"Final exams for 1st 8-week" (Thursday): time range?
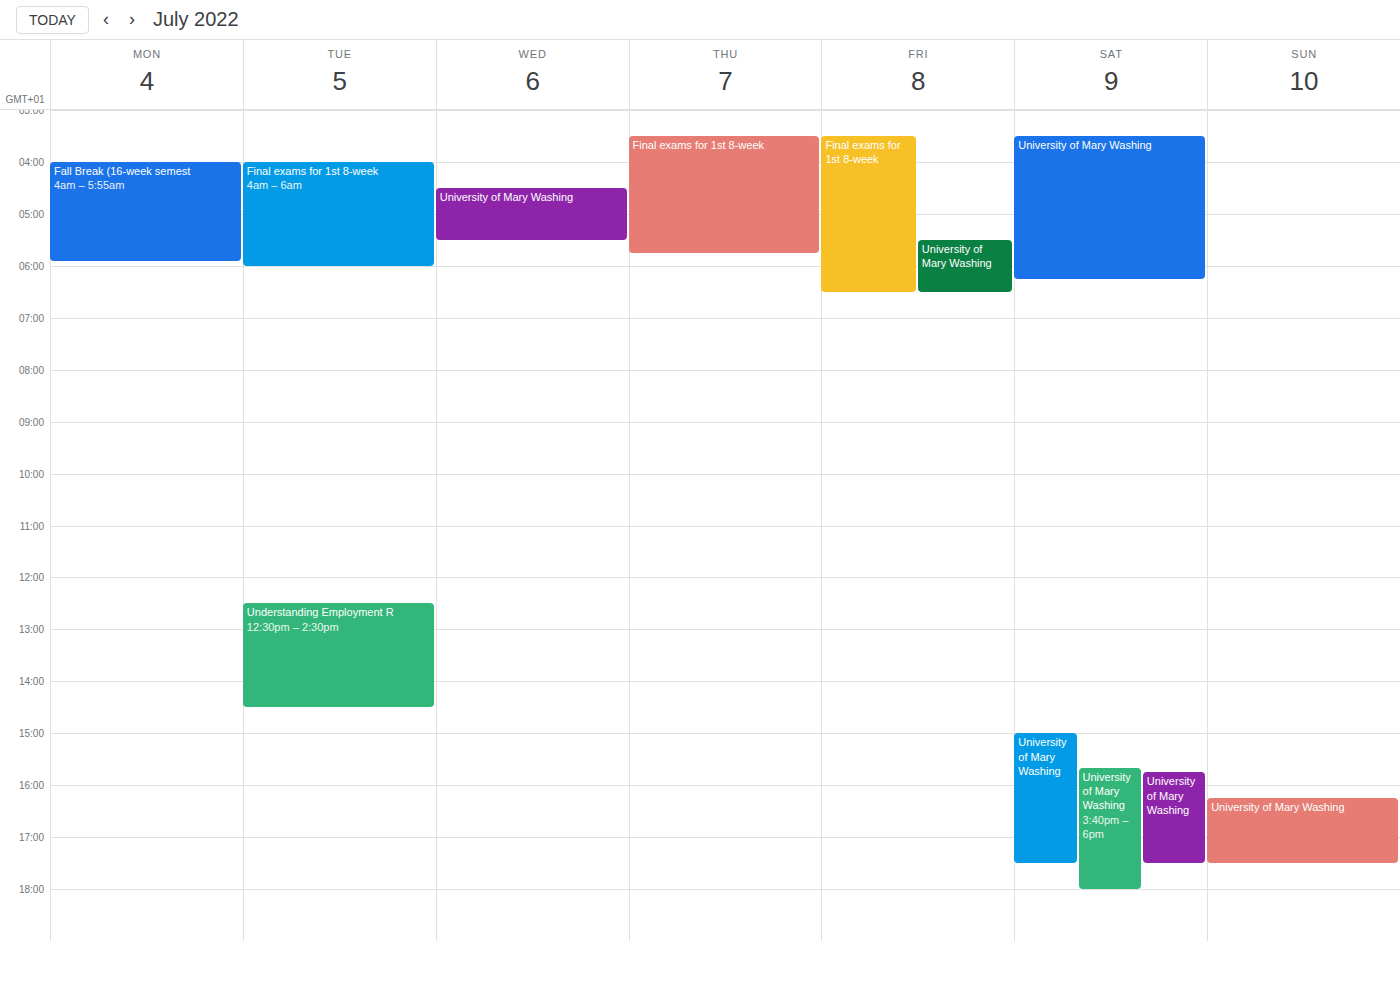
3:30 AM to 5:45 AM